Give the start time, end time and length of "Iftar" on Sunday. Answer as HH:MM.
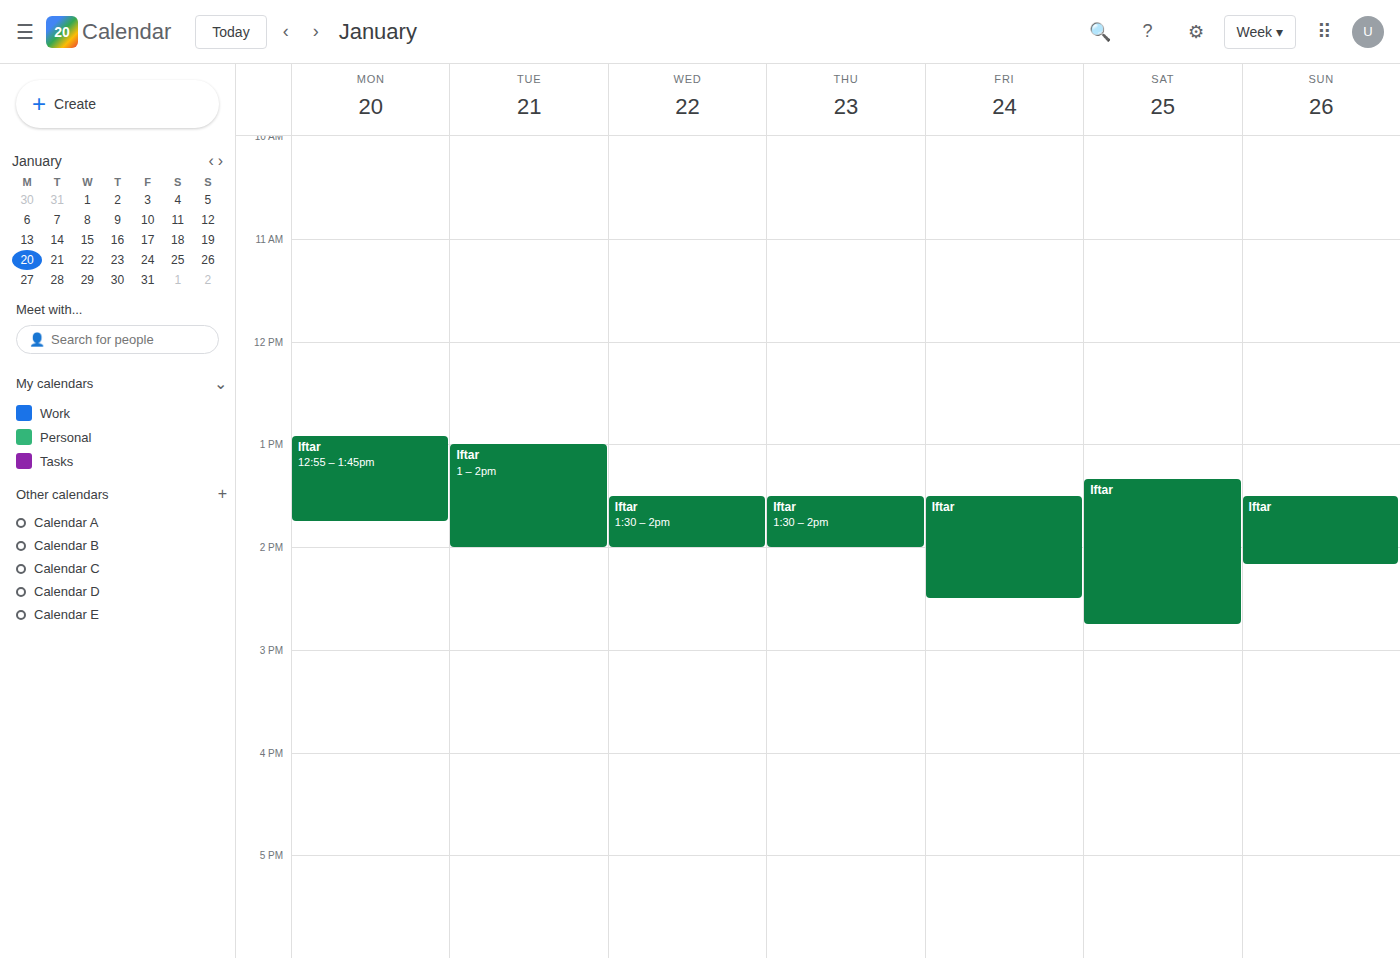
13:30 to 14:10, 40 minutes